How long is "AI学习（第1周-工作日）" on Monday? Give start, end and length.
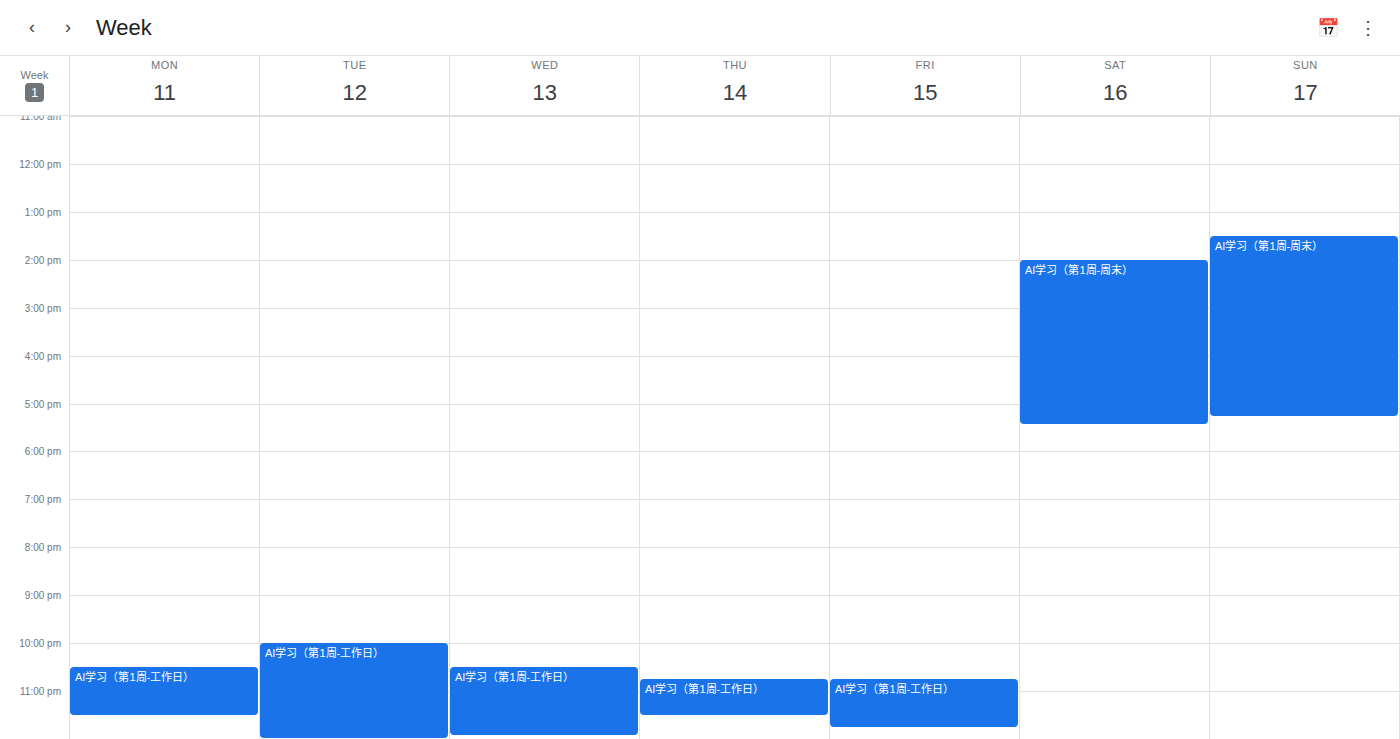
10:30 PM to 11:30 PM, 1 hour